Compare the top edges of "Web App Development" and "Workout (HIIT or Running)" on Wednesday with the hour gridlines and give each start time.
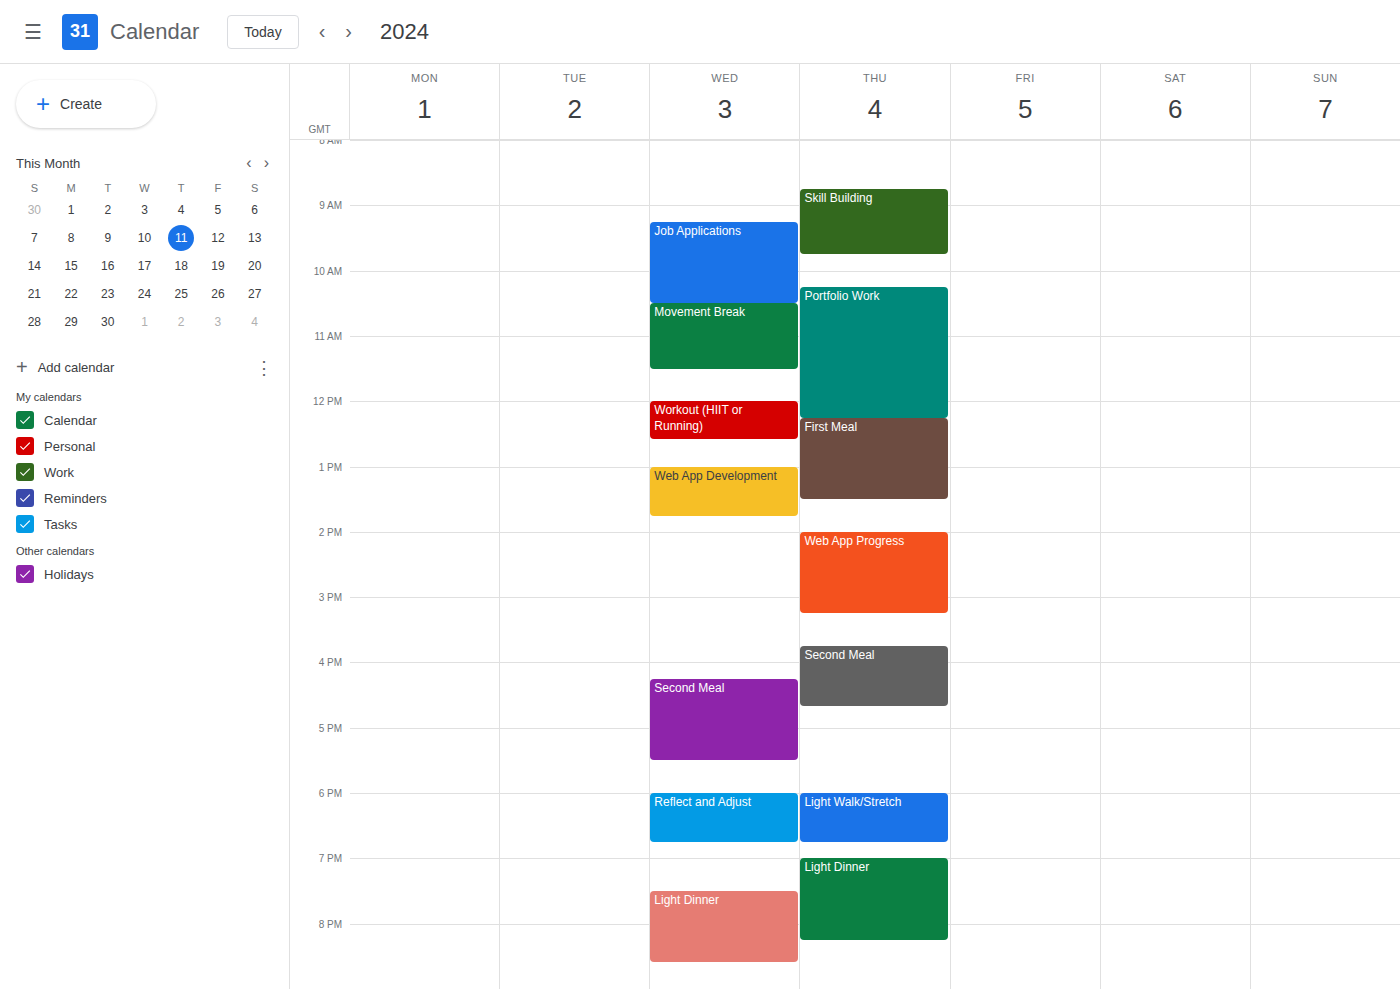
"Web App Development": 1:00 PM, exactly on the 1 PM line. "Workout (HIIT or Running)": 12:00 PM, exactly on the 12 PM line.